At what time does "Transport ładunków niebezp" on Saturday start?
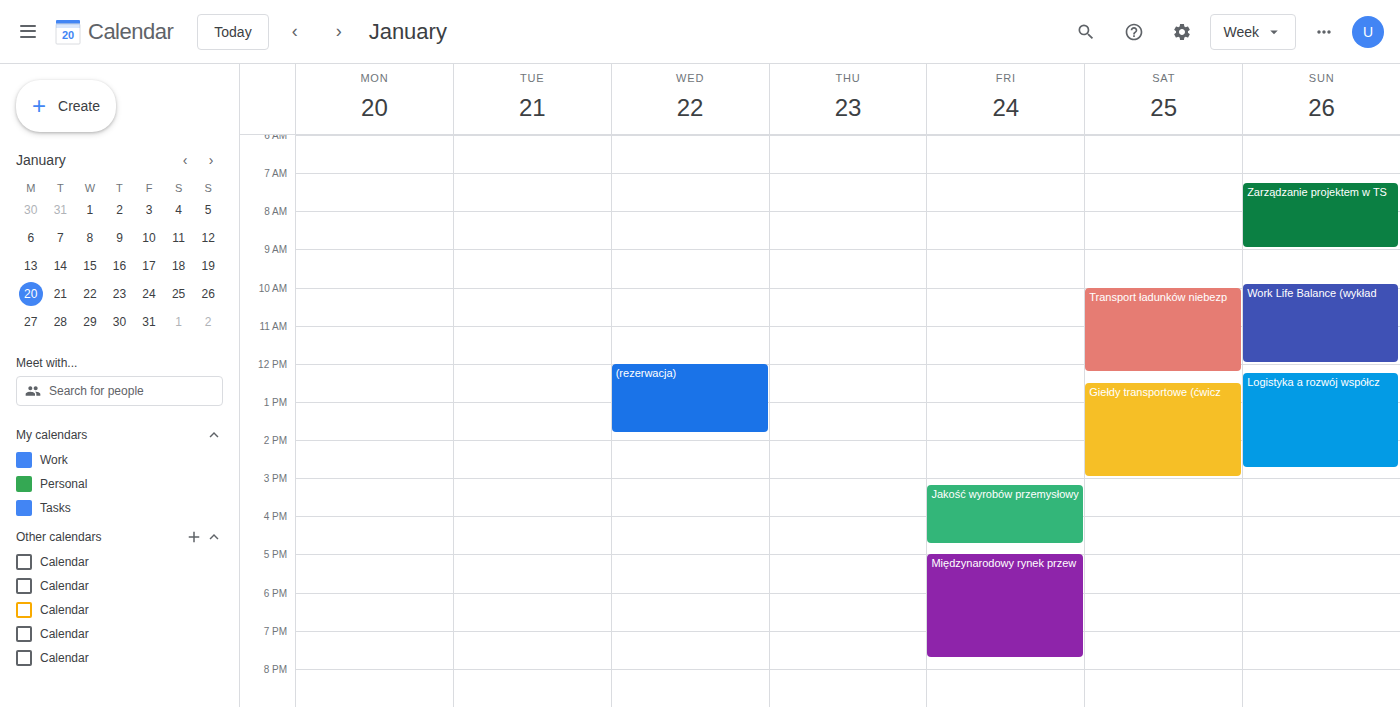
10:00 AM